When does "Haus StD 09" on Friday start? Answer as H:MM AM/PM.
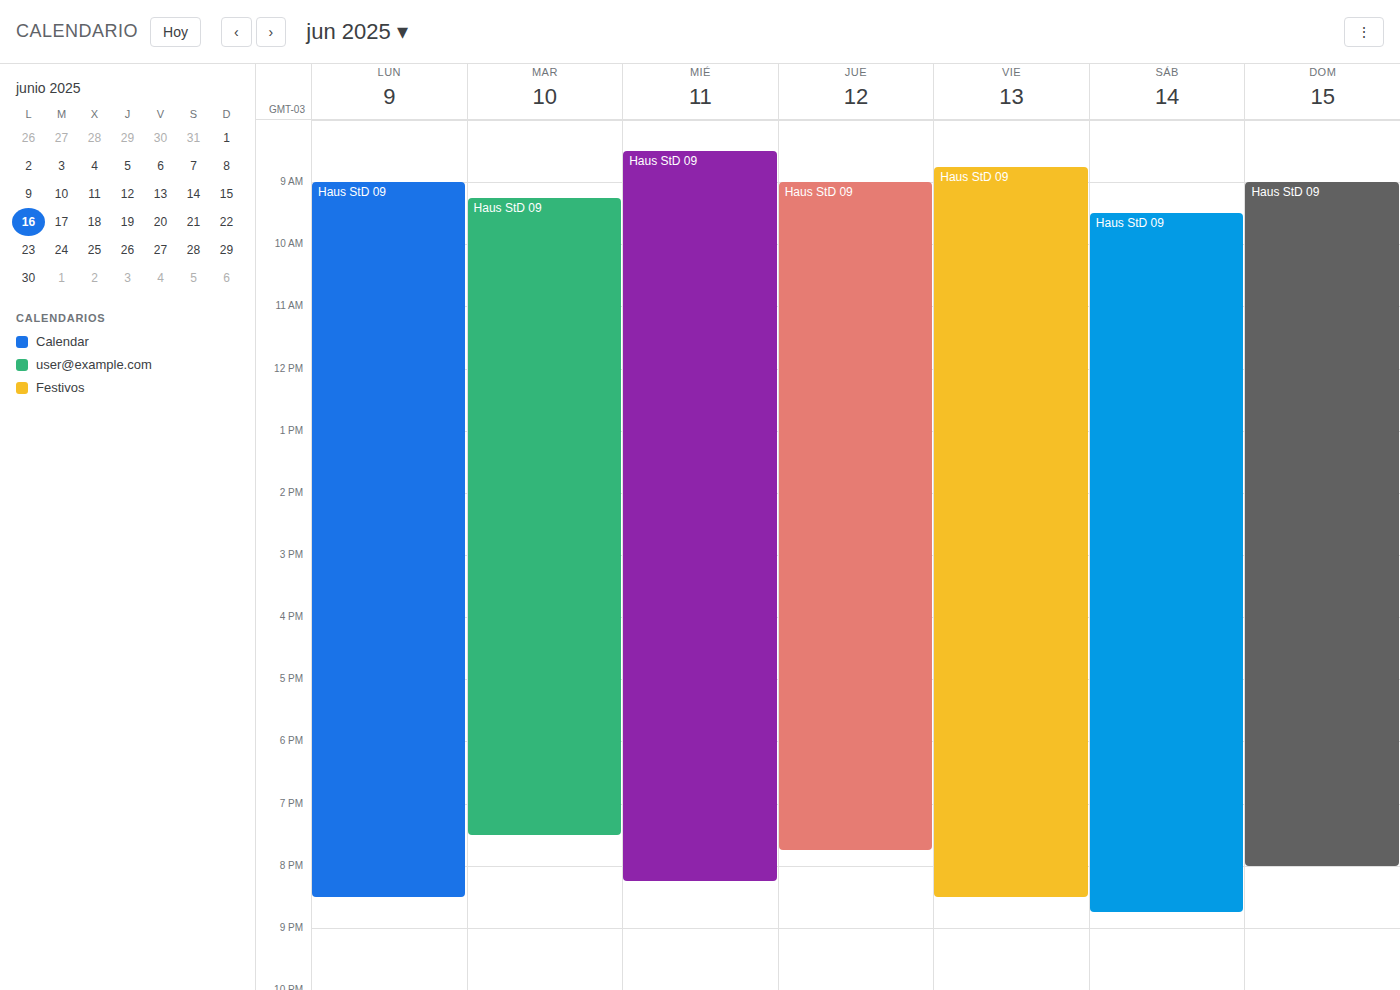
8:45 AM